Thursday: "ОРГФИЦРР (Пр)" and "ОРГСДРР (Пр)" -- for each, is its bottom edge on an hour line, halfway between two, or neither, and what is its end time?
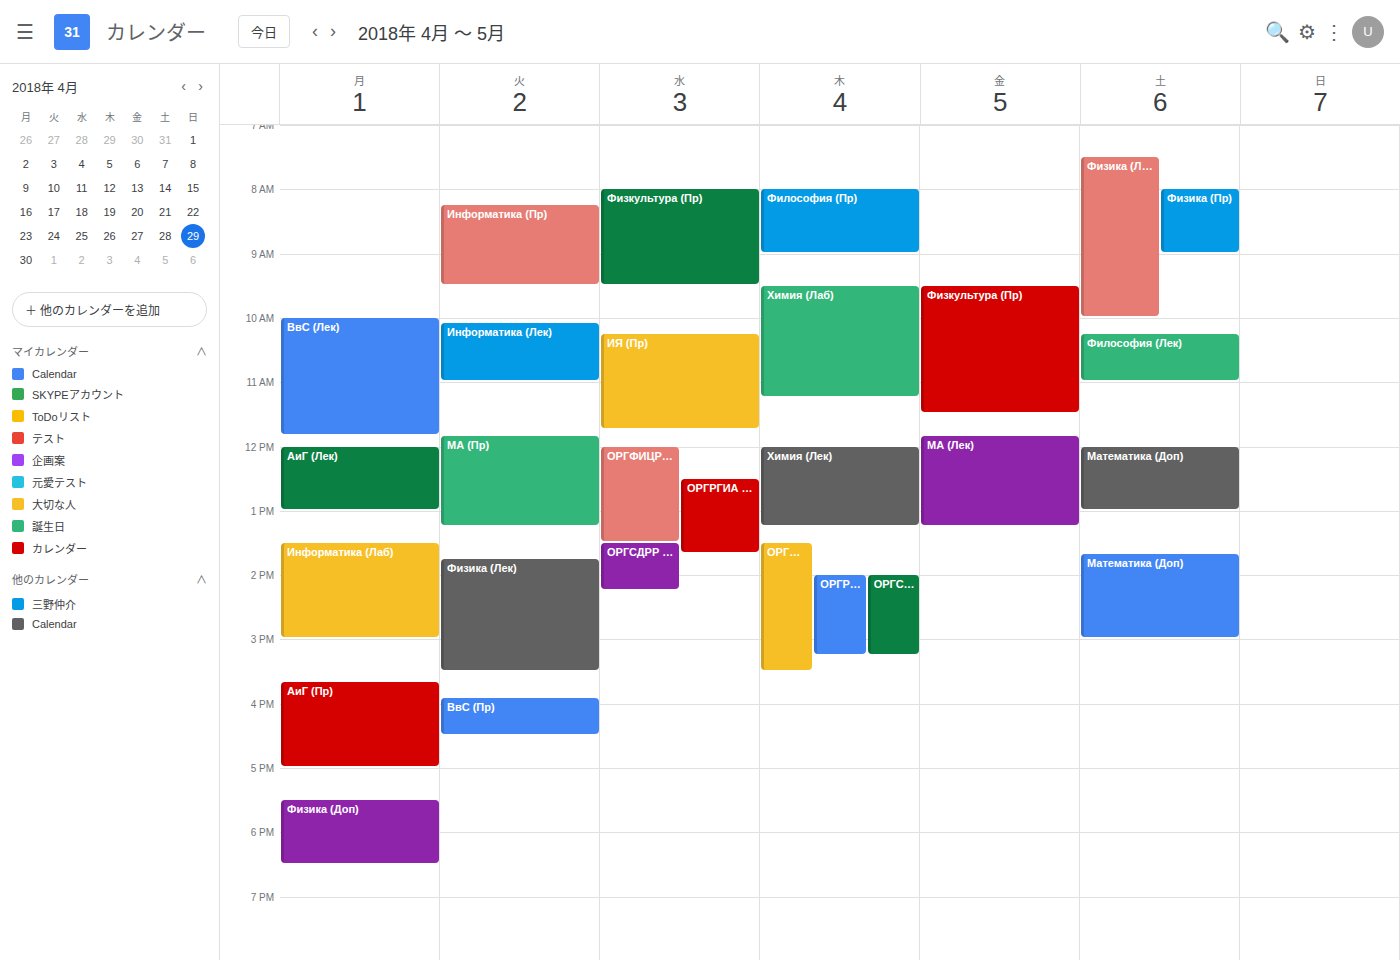
"ОРГФИЦРР (Пр)": 3:30 PM, halfway between the 3 PM and 4 PM lines. "ОРГСДРР (Пр)": 3:15 PM, neither: a quarter of the way from the 3 PM line to the 4 PM line.